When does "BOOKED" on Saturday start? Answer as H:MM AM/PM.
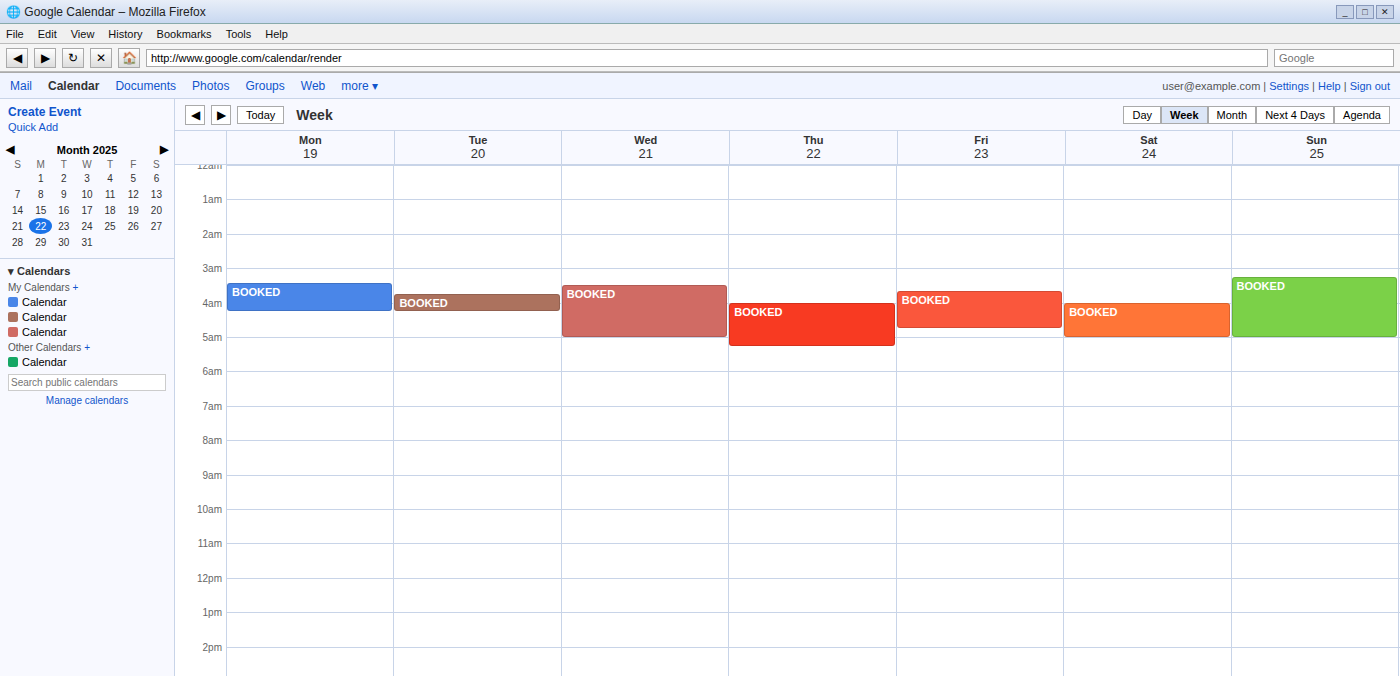
4:00 AM